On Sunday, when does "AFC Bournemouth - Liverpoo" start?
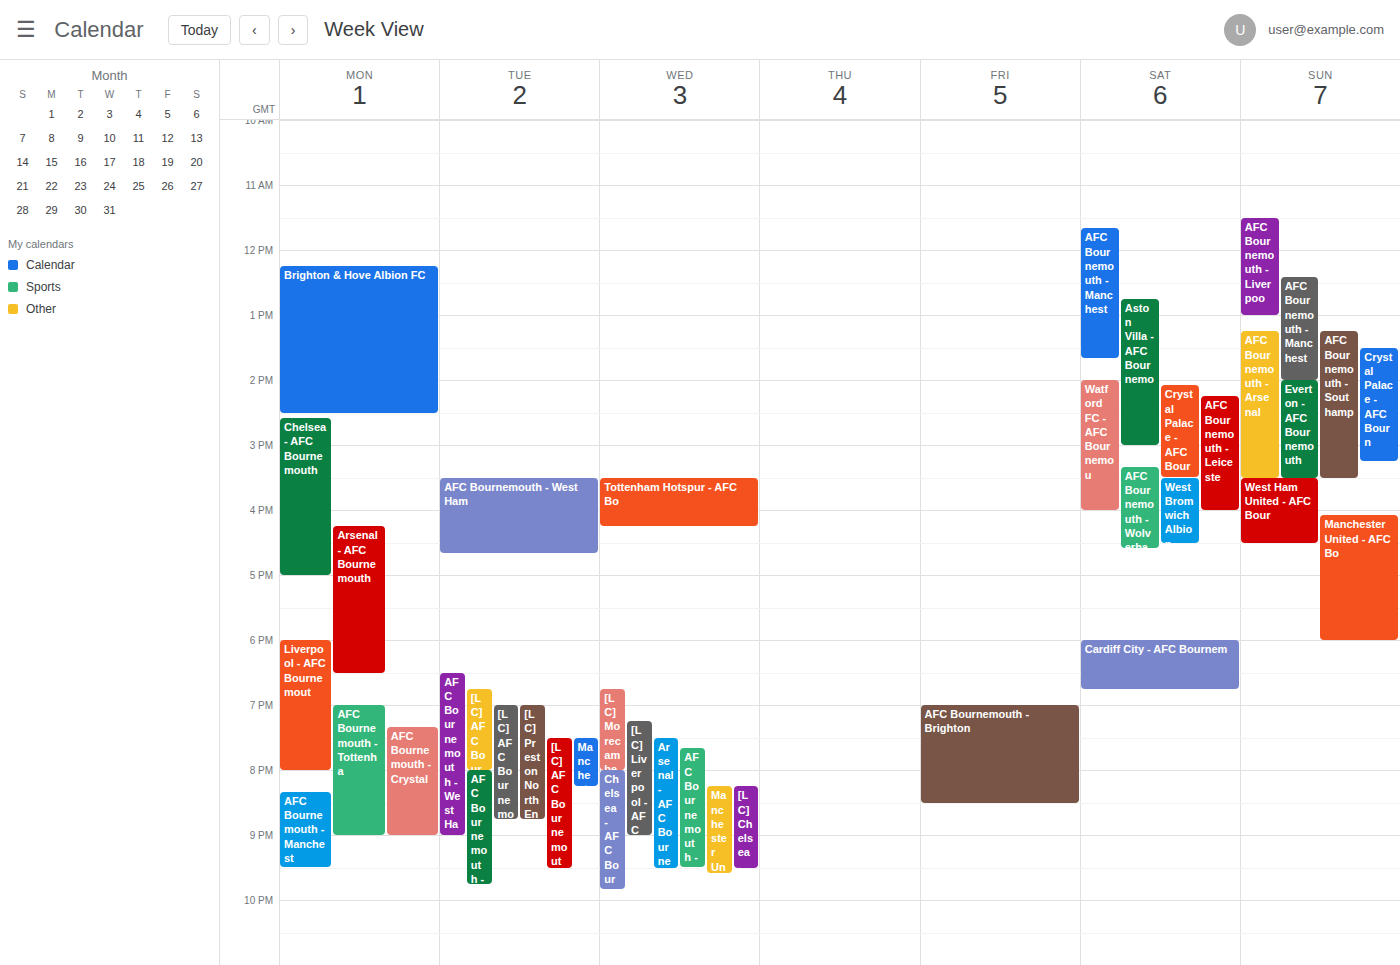
11:30 AM